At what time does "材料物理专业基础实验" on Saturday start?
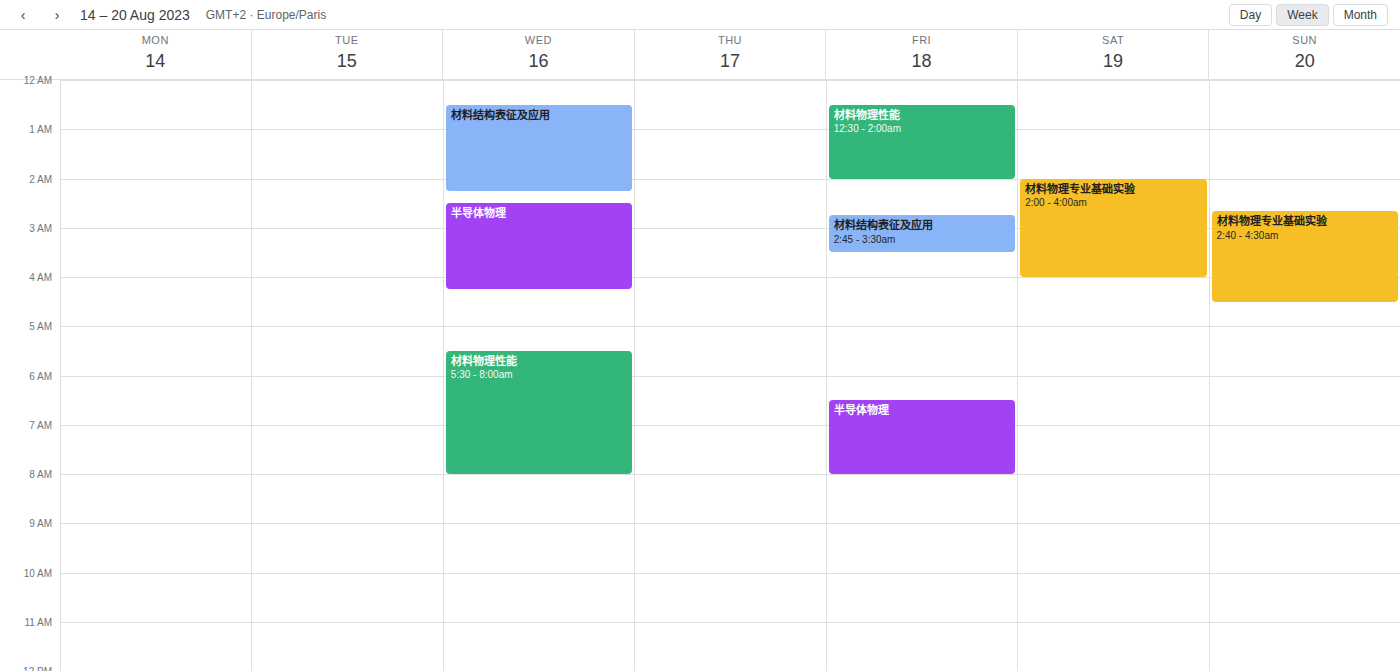
2:00 AM